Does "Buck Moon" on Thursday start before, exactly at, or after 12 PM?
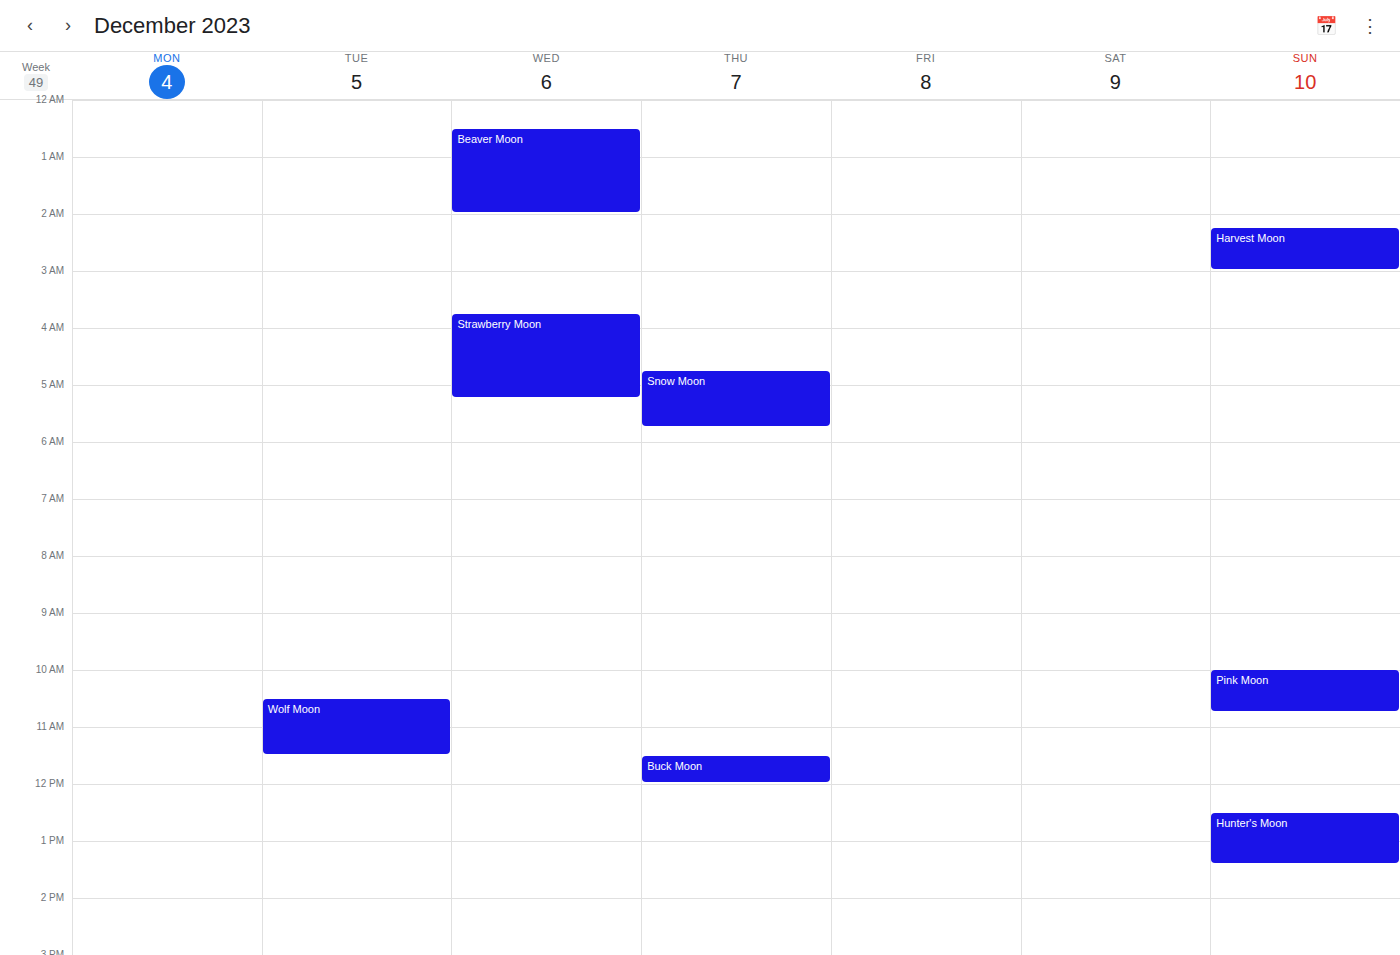
11:30 AM -- before 12 PM, 30 minutes above the 12 PM line.